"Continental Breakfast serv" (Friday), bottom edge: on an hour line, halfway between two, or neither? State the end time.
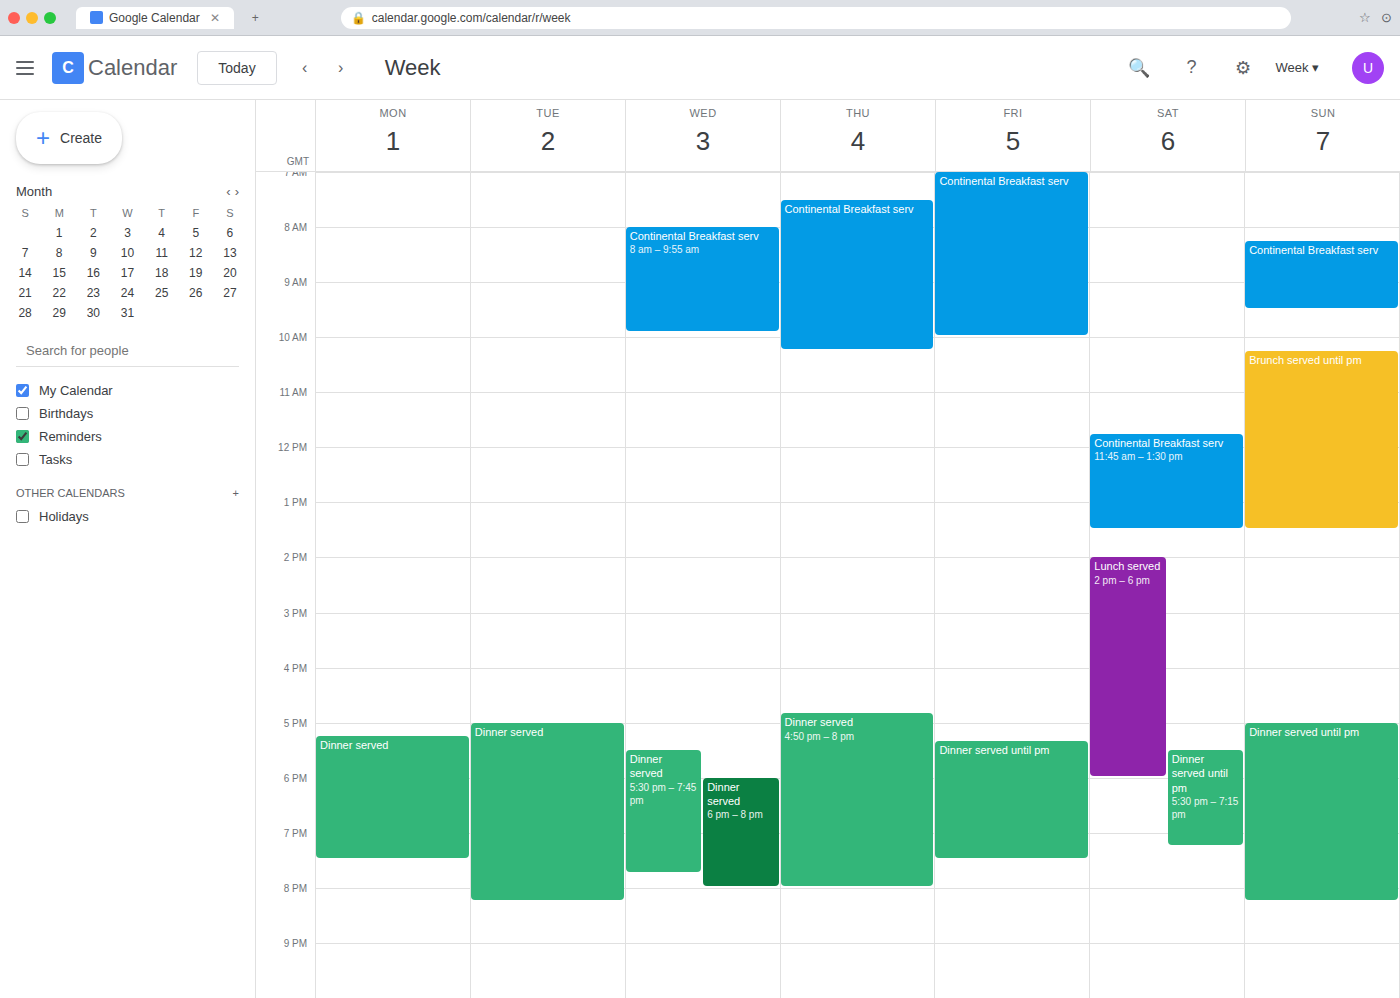
10:00 AM -- exactly on the 10 AM line.